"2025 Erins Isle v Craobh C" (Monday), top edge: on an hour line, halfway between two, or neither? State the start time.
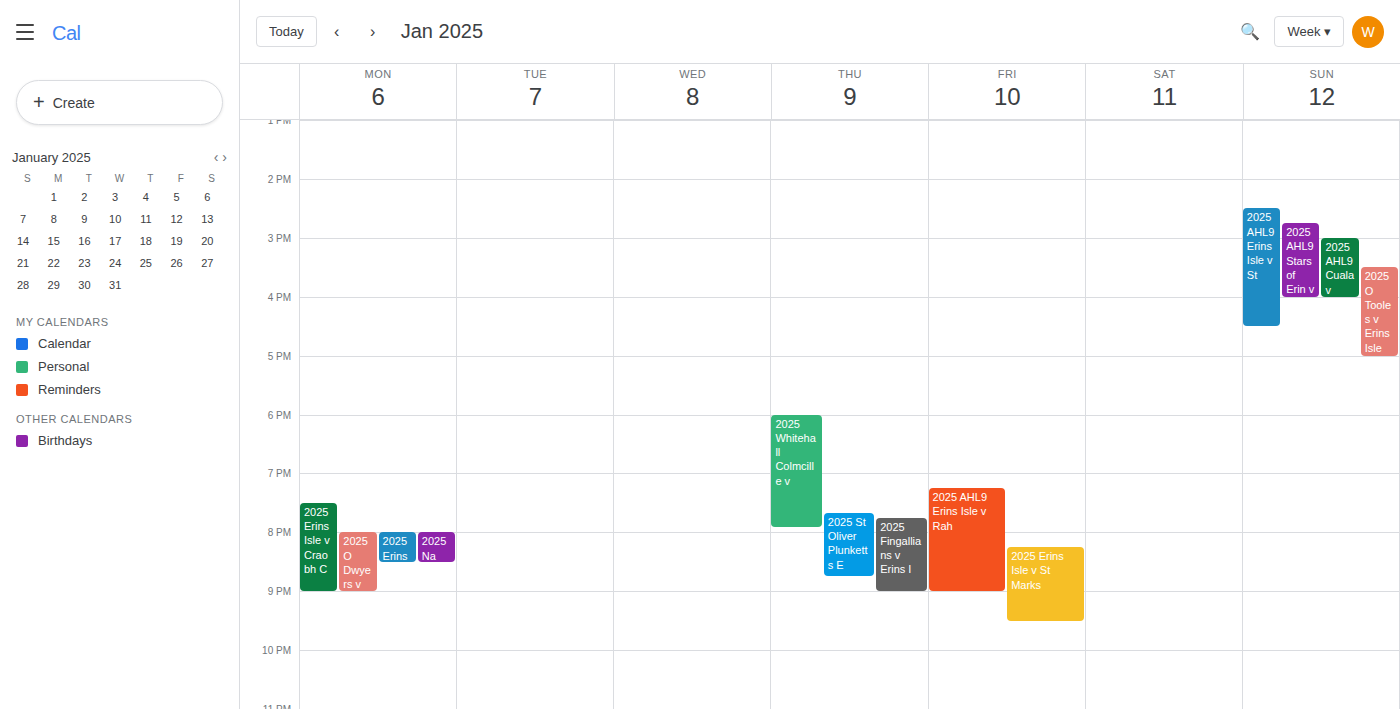
7:30 PM -- halfway between the 7 PM and 8 PM lines.